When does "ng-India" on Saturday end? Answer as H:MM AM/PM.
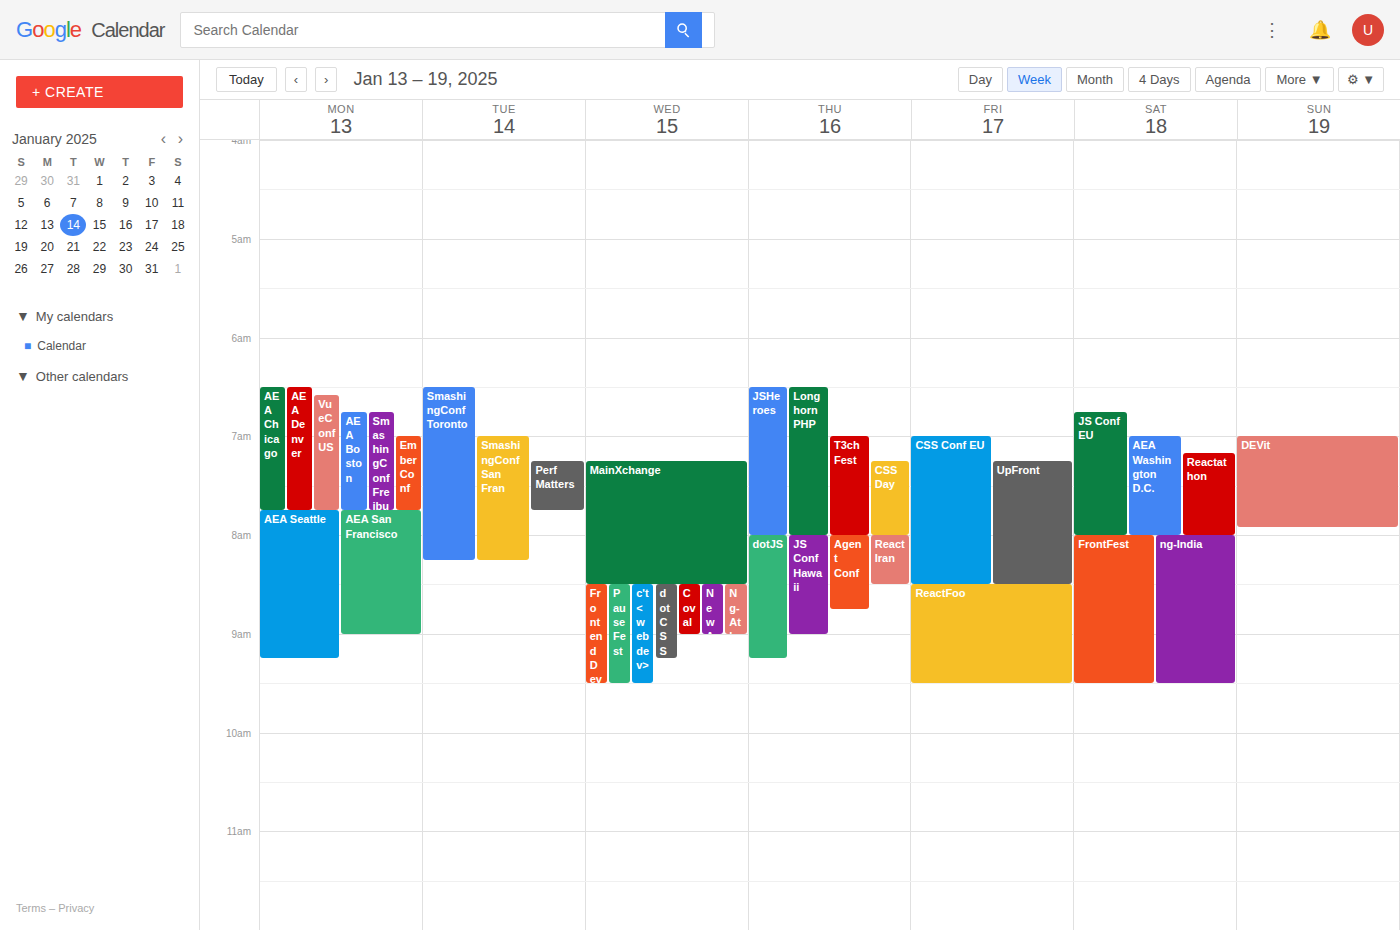
9:30 AM